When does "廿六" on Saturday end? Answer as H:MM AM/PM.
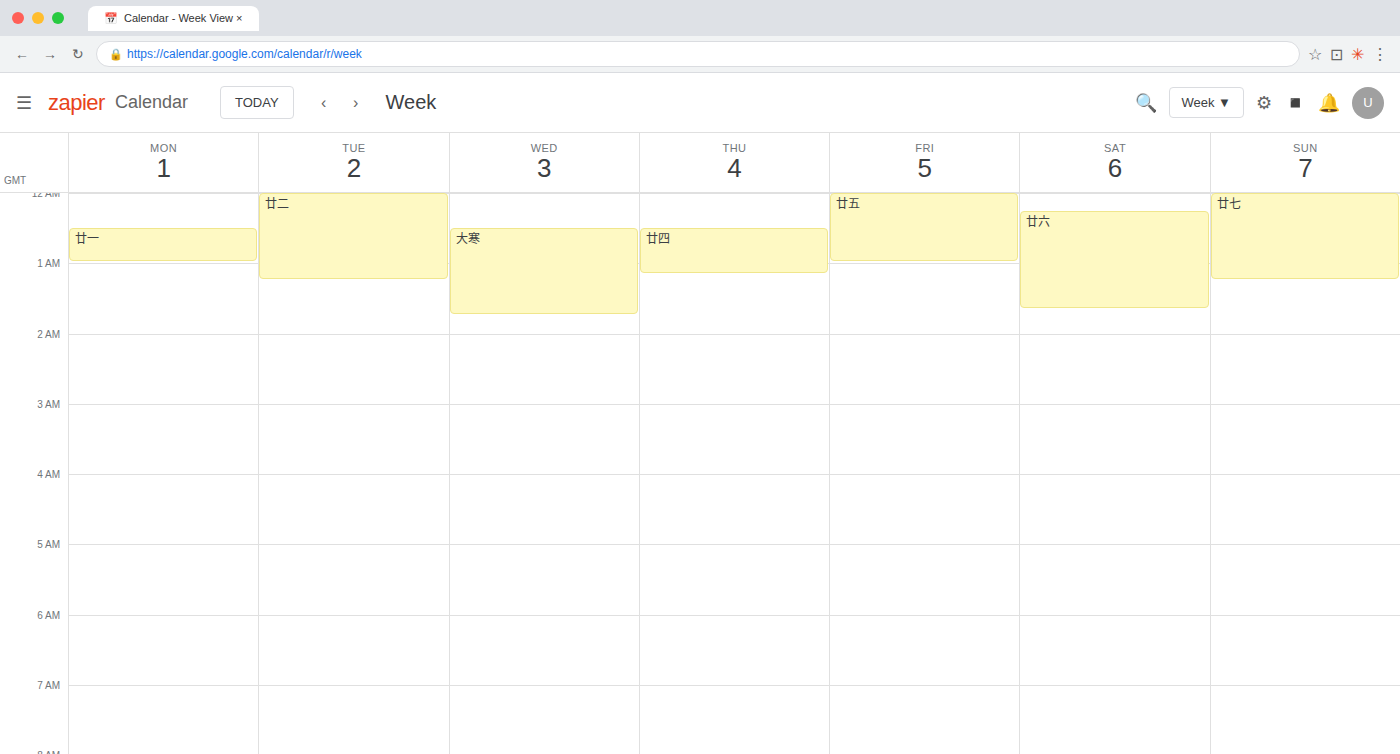
1:40 AM